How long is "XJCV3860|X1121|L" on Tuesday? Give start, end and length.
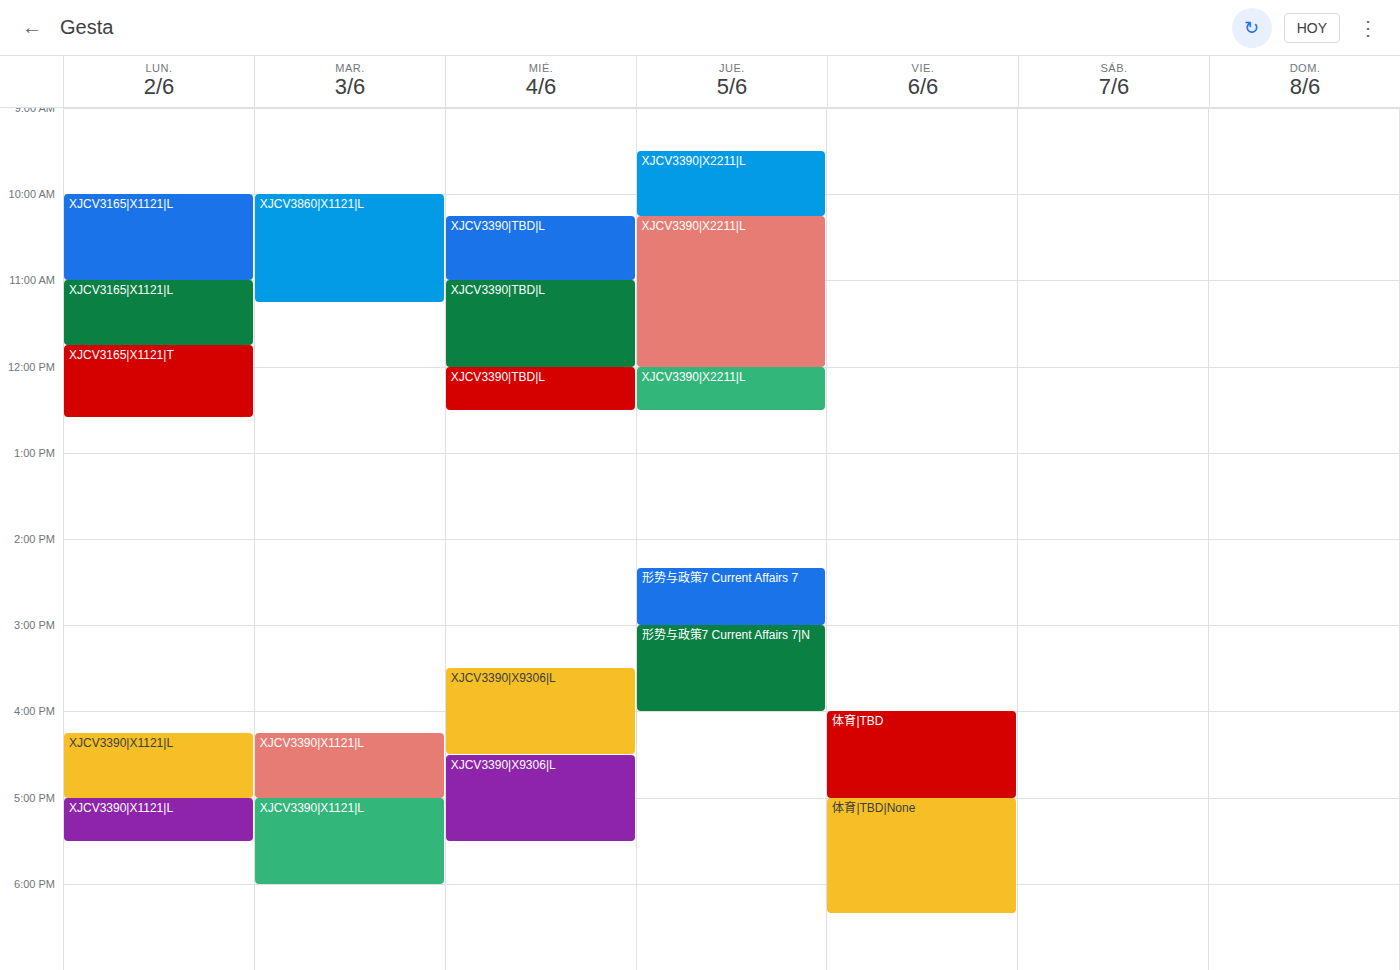
10:00 AM to 11:15 AM, 1 hour 15 minutes